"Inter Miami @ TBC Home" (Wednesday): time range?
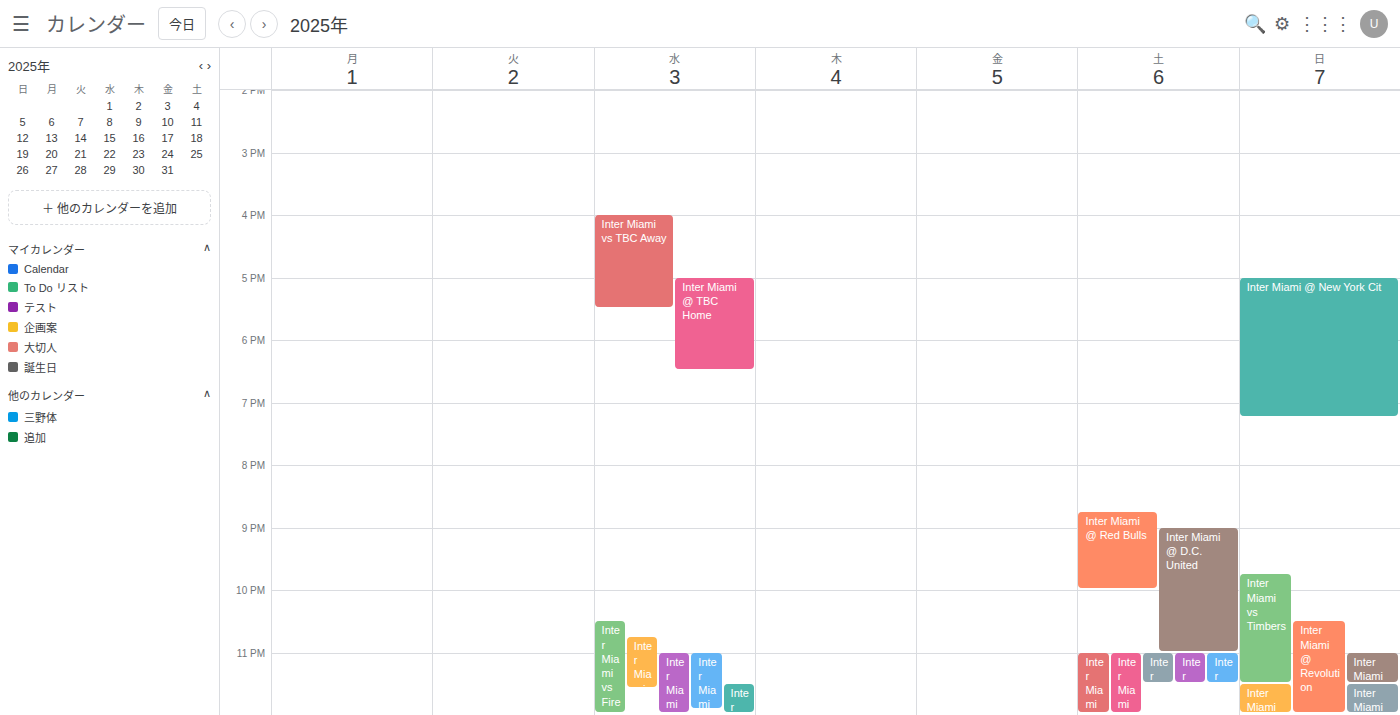
17:00 to 18:30